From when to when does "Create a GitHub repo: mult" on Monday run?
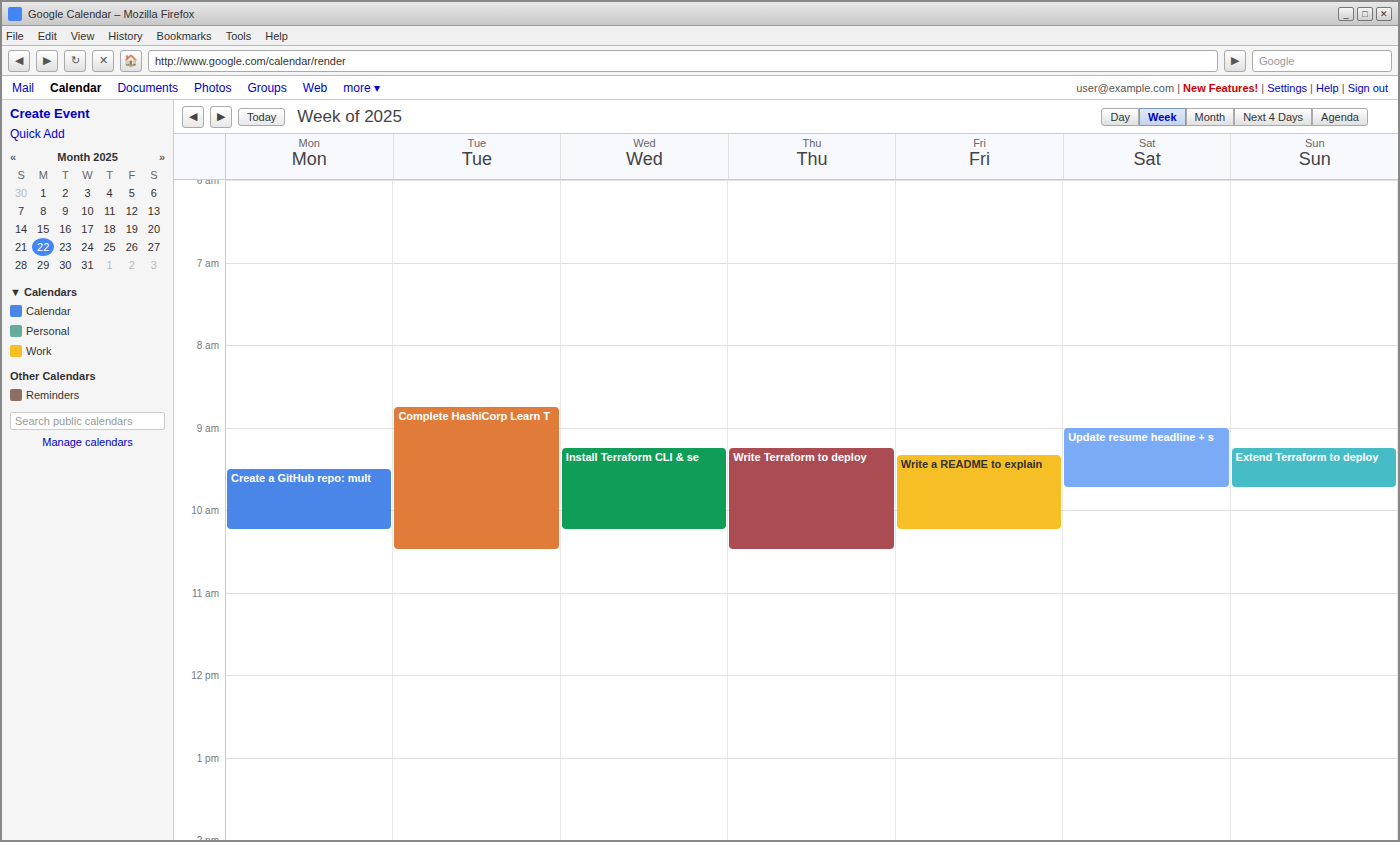
9:30 AM to 10:15 AM